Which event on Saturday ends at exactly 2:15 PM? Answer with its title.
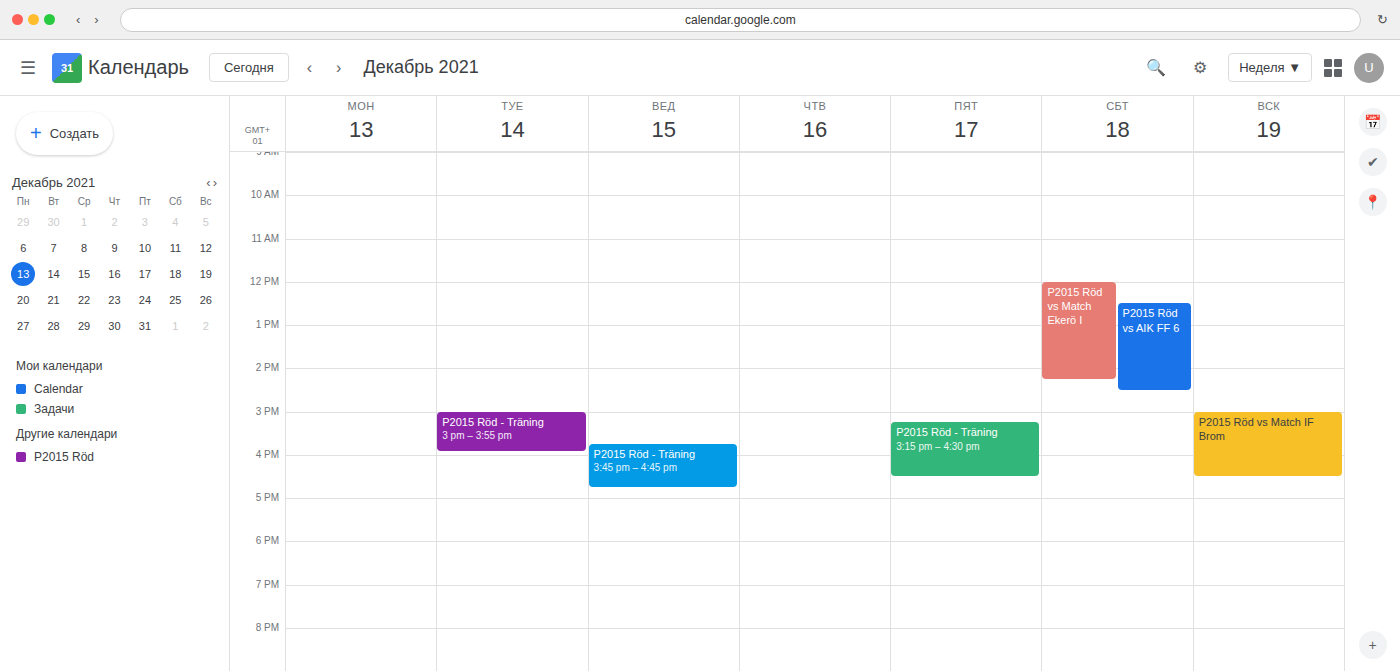
"P2015 Röd vs Match Ekerö I"